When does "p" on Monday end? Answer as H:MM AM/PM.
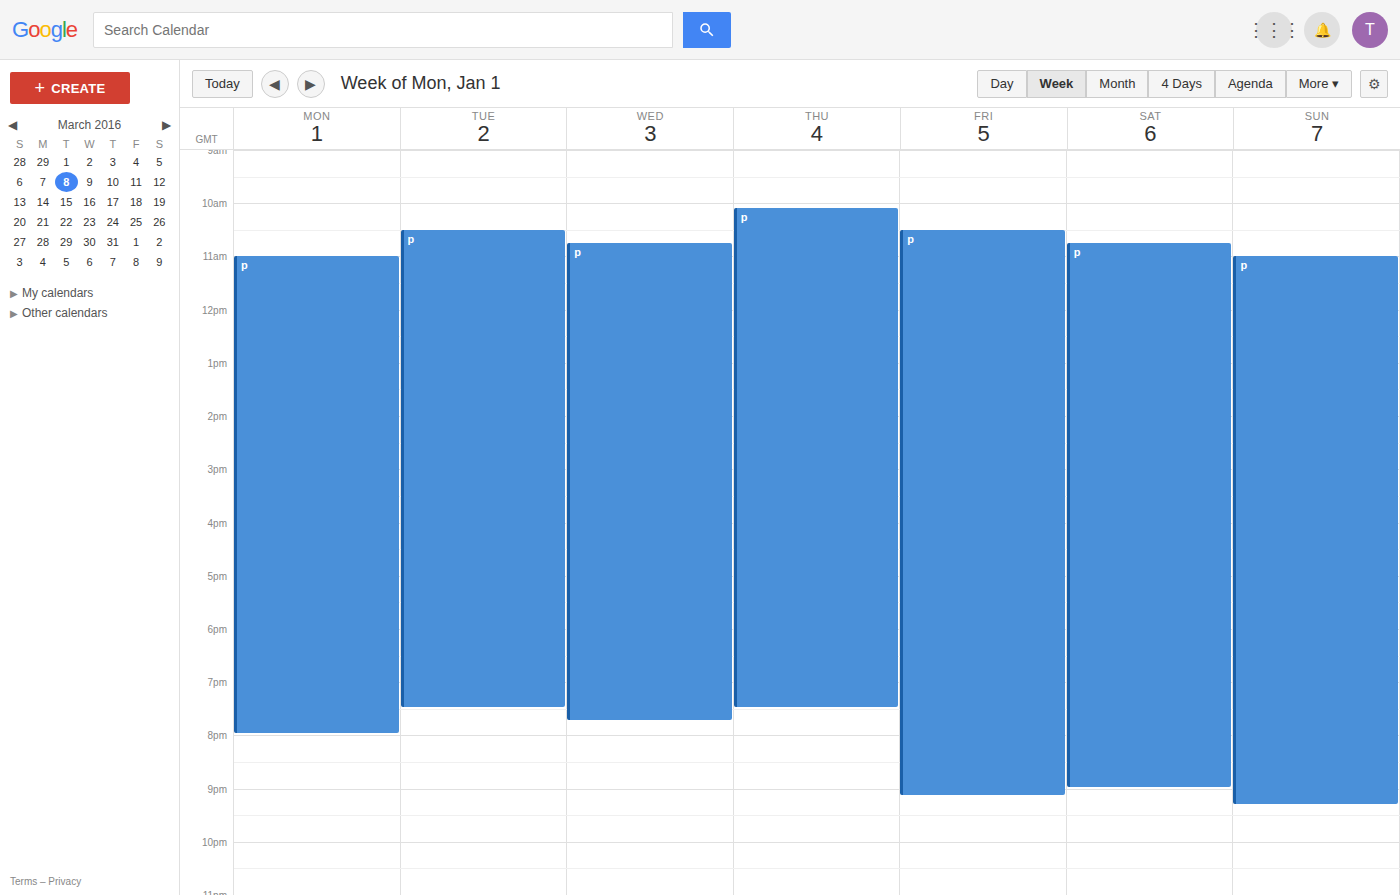
8:00 PM